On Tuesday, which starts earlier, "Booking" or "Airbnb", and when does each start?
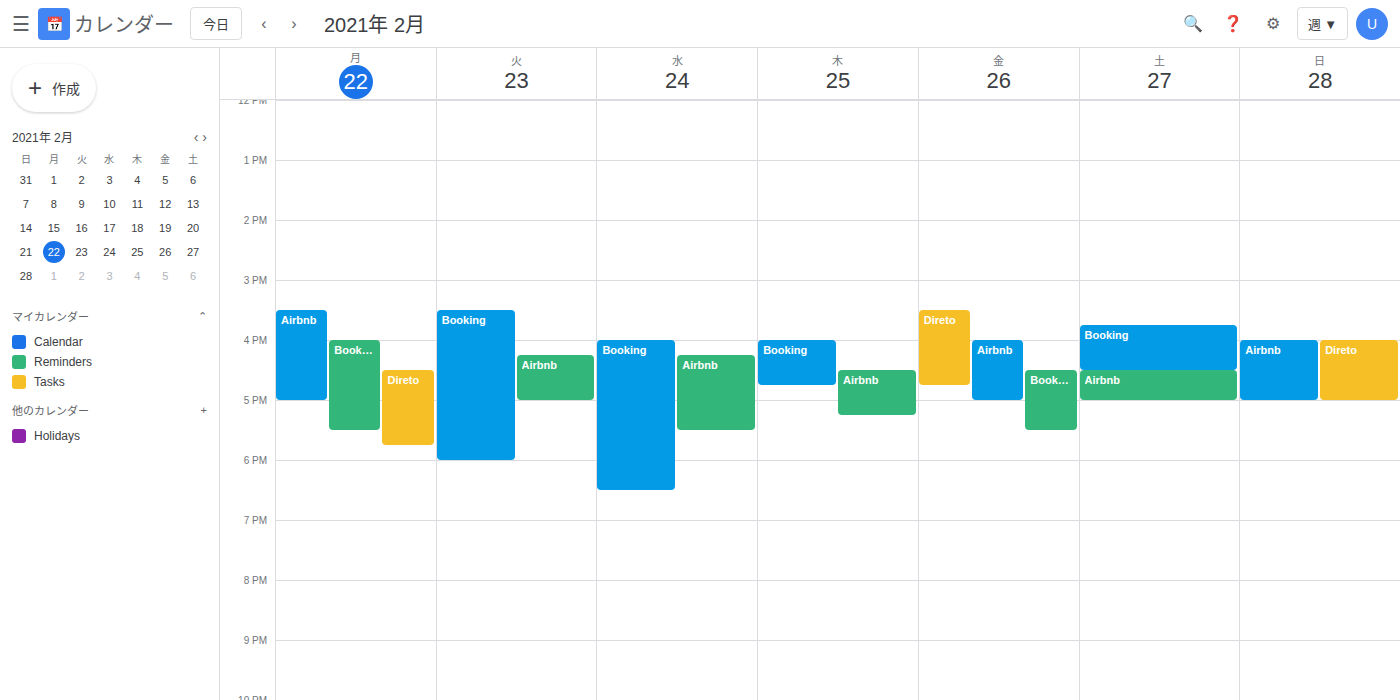
"Booking" 15:30; "Airbnb" 16:15.